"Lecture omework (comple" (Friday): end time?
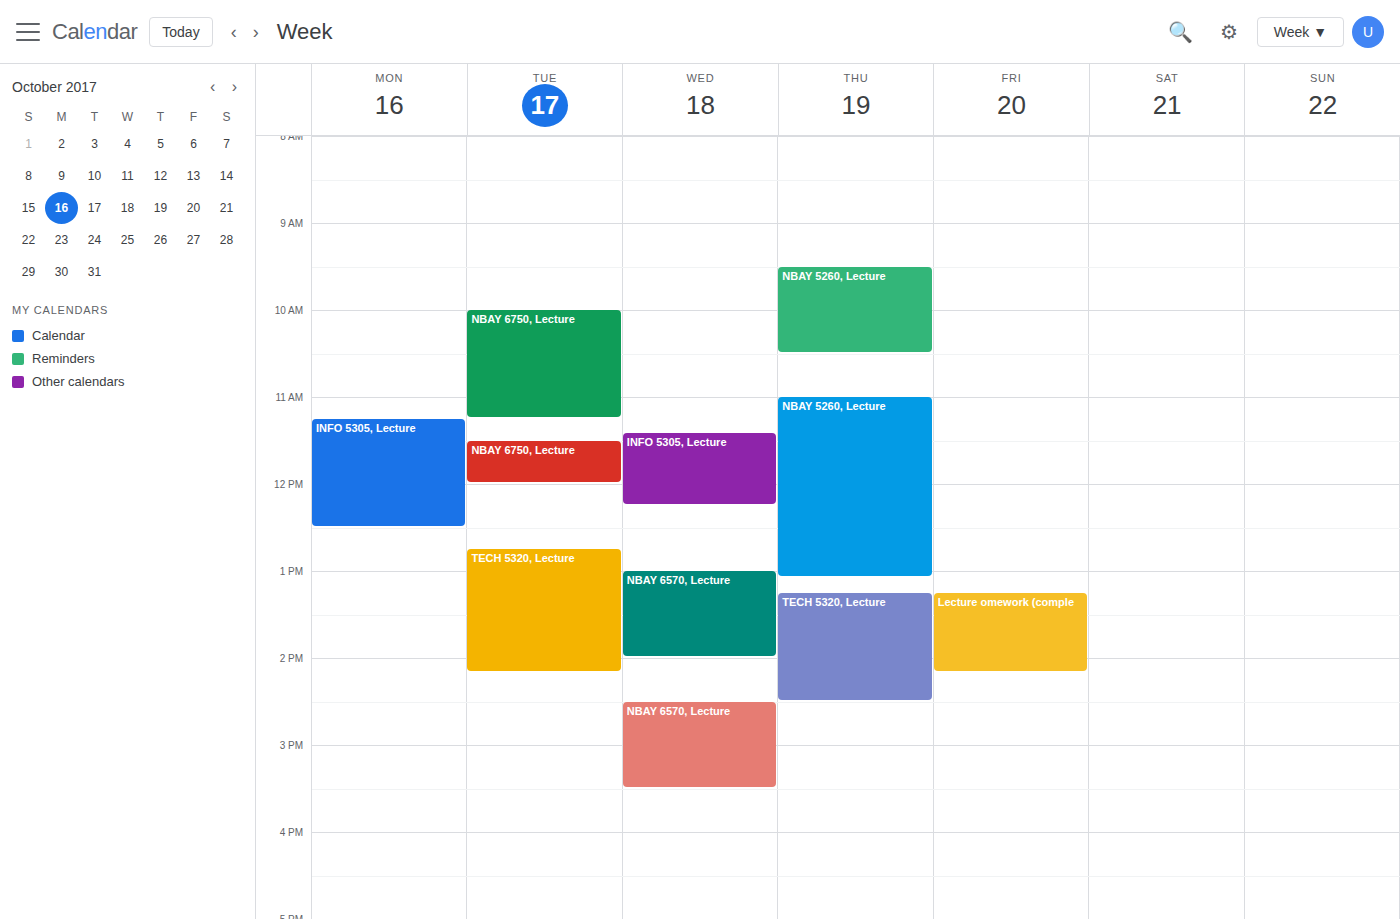
2:10 PM